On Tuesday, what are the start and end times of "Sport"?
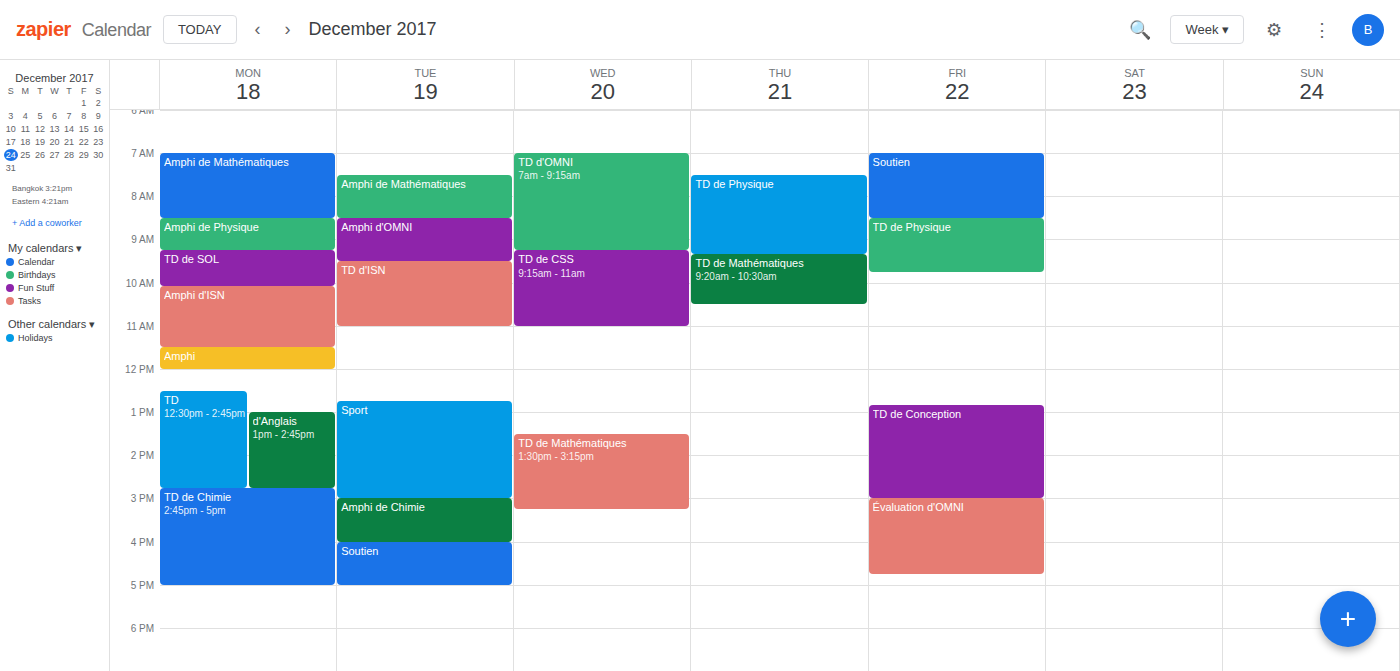
12:45 PM to 3:00 PM